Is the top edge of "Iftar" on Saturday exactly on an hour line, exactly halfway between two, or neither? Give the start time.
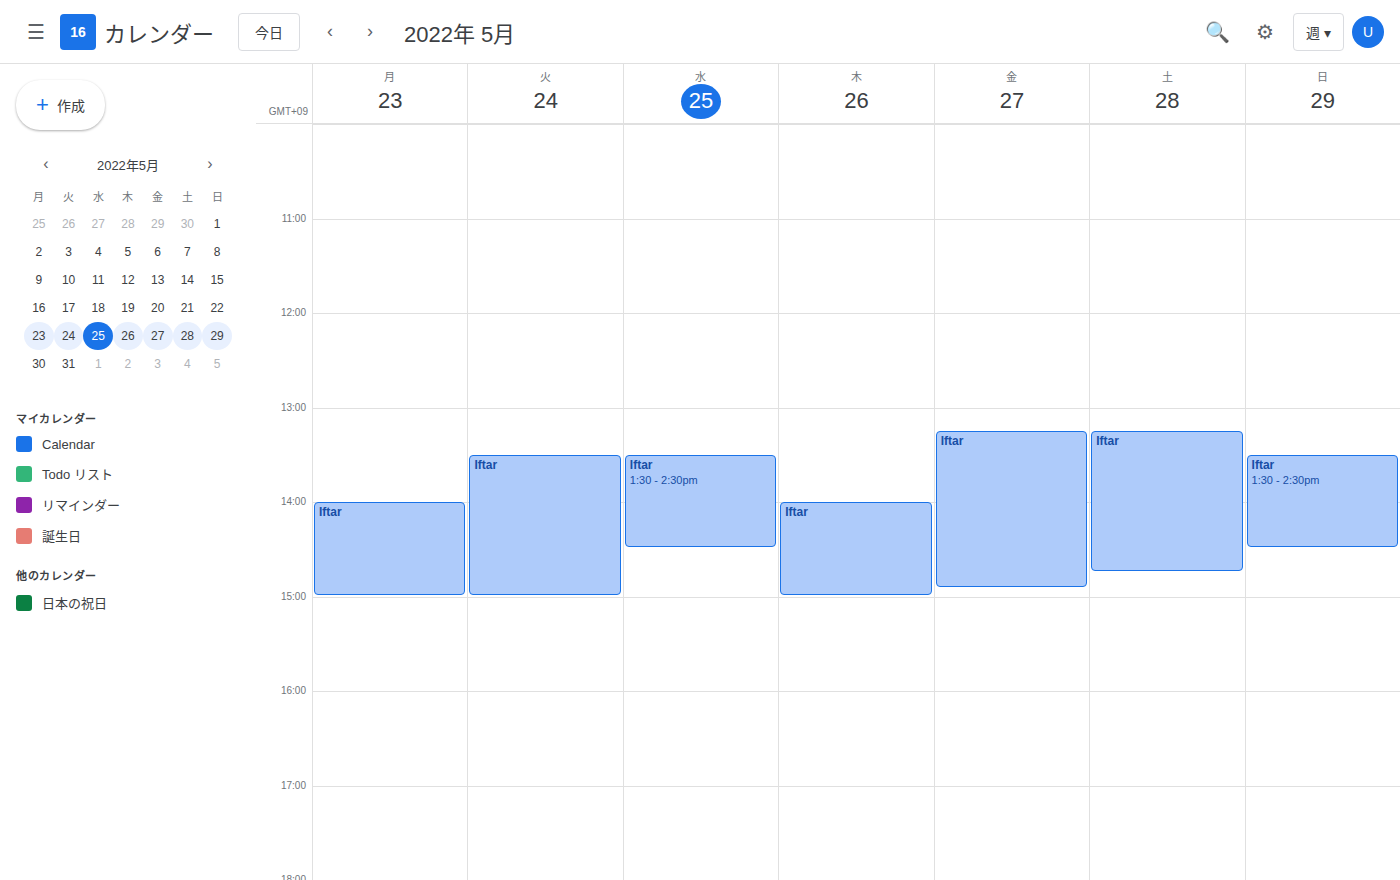
1:15 PM -- neither: a quarter of the way from the 1 PM line to the 2 PM line.